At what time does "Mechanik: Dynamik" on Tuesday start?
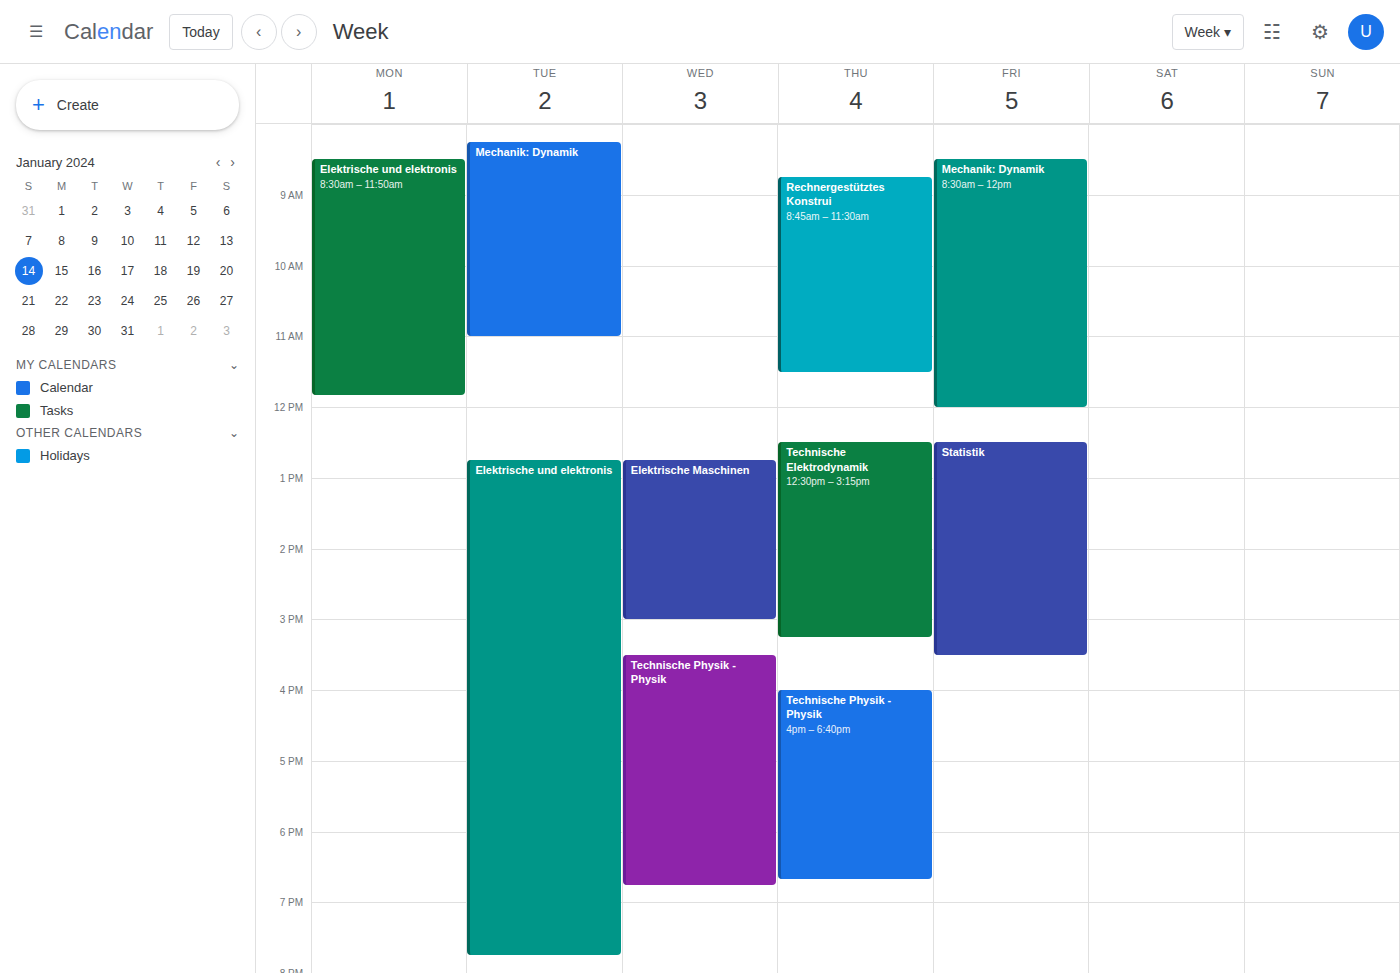
8:15 AM